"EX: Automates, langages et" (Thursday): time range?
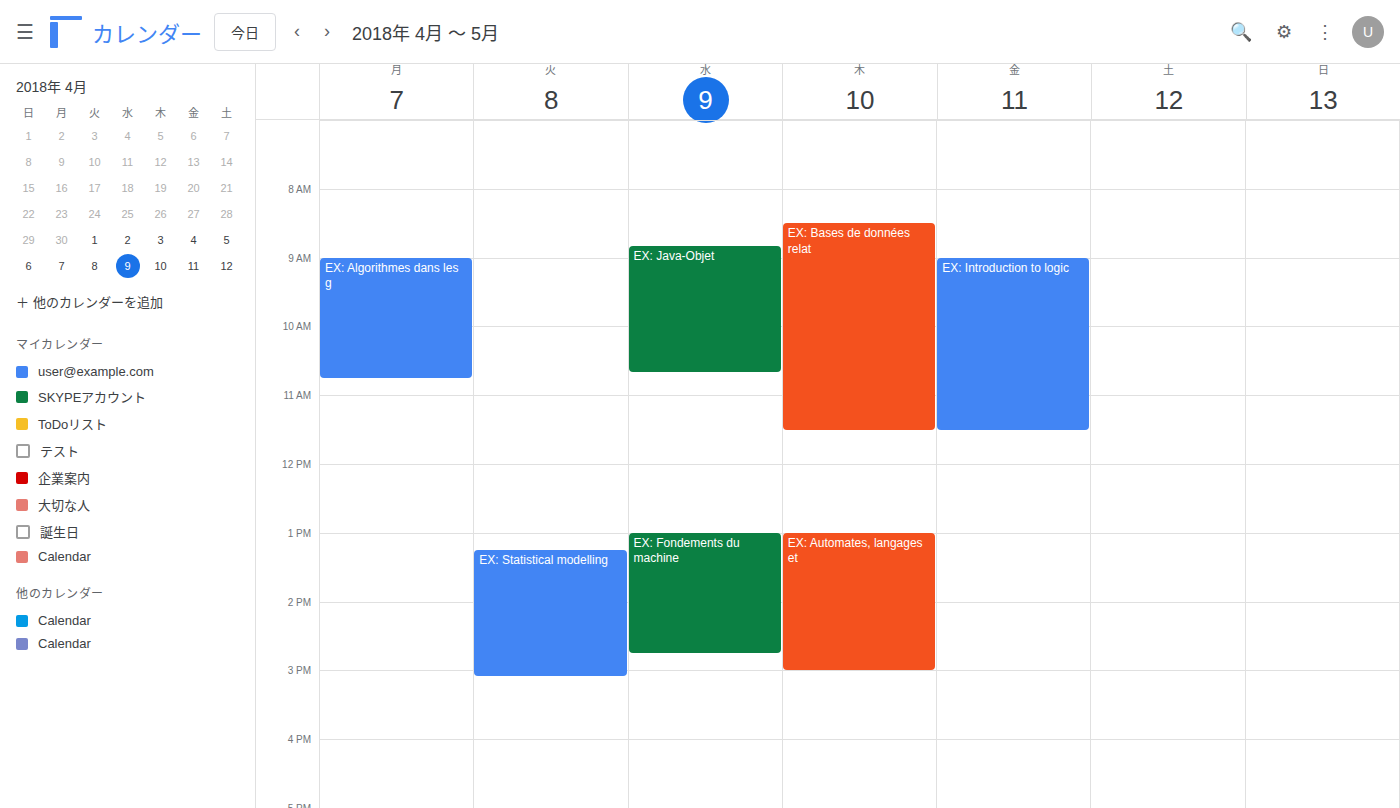
1:00 PM to 3:00 PM